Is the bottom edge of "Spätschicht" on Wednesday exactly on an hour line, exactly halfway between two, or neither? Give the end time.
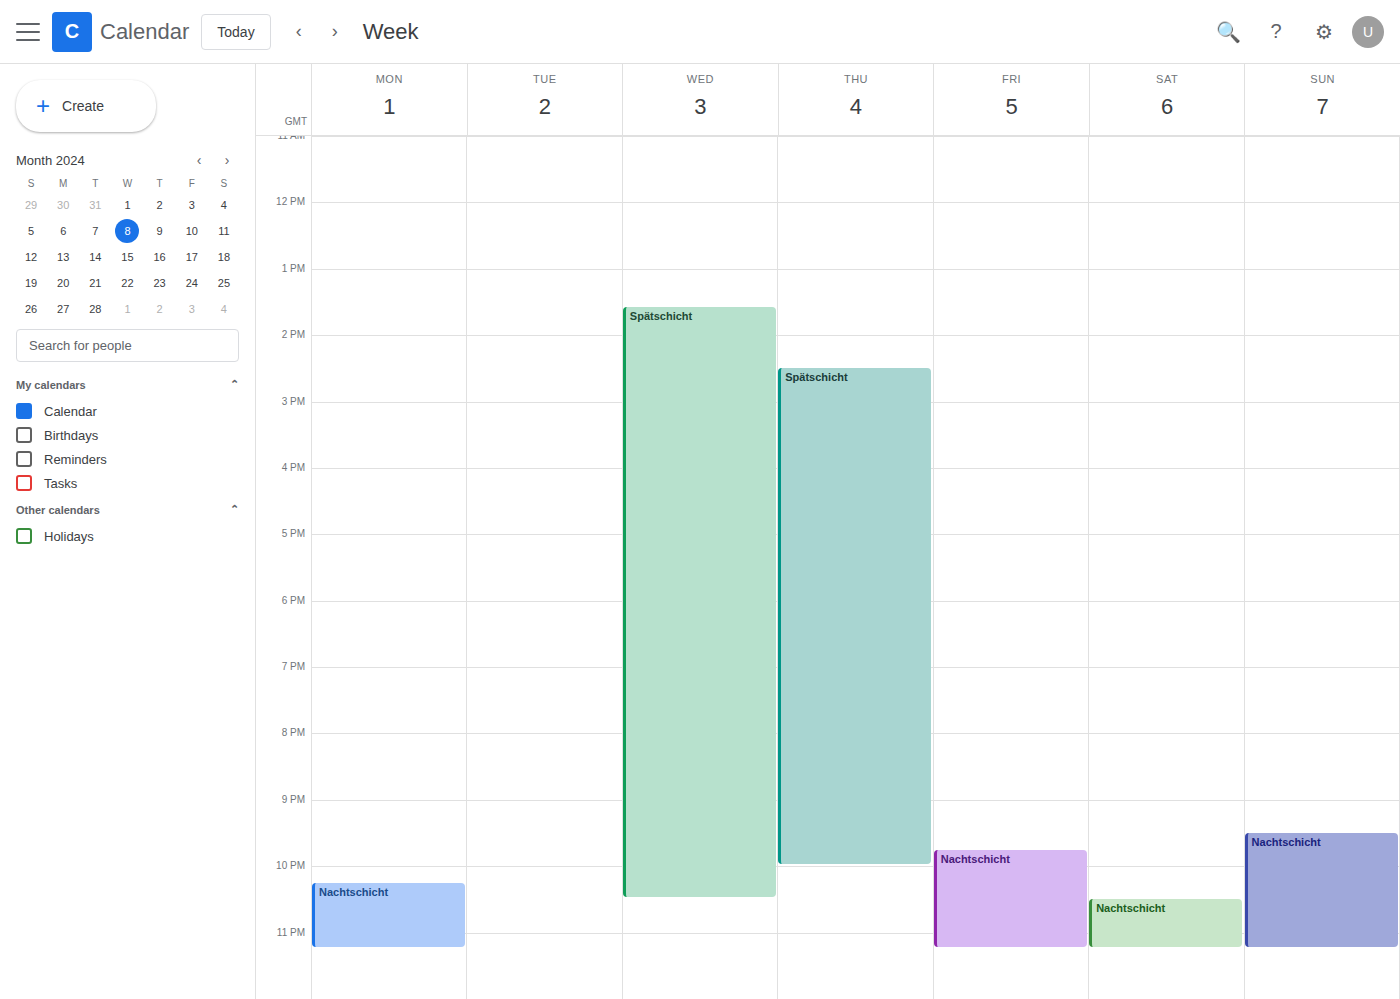
10:30 PM -- halfway between the 10 PM and 11 PM lines.